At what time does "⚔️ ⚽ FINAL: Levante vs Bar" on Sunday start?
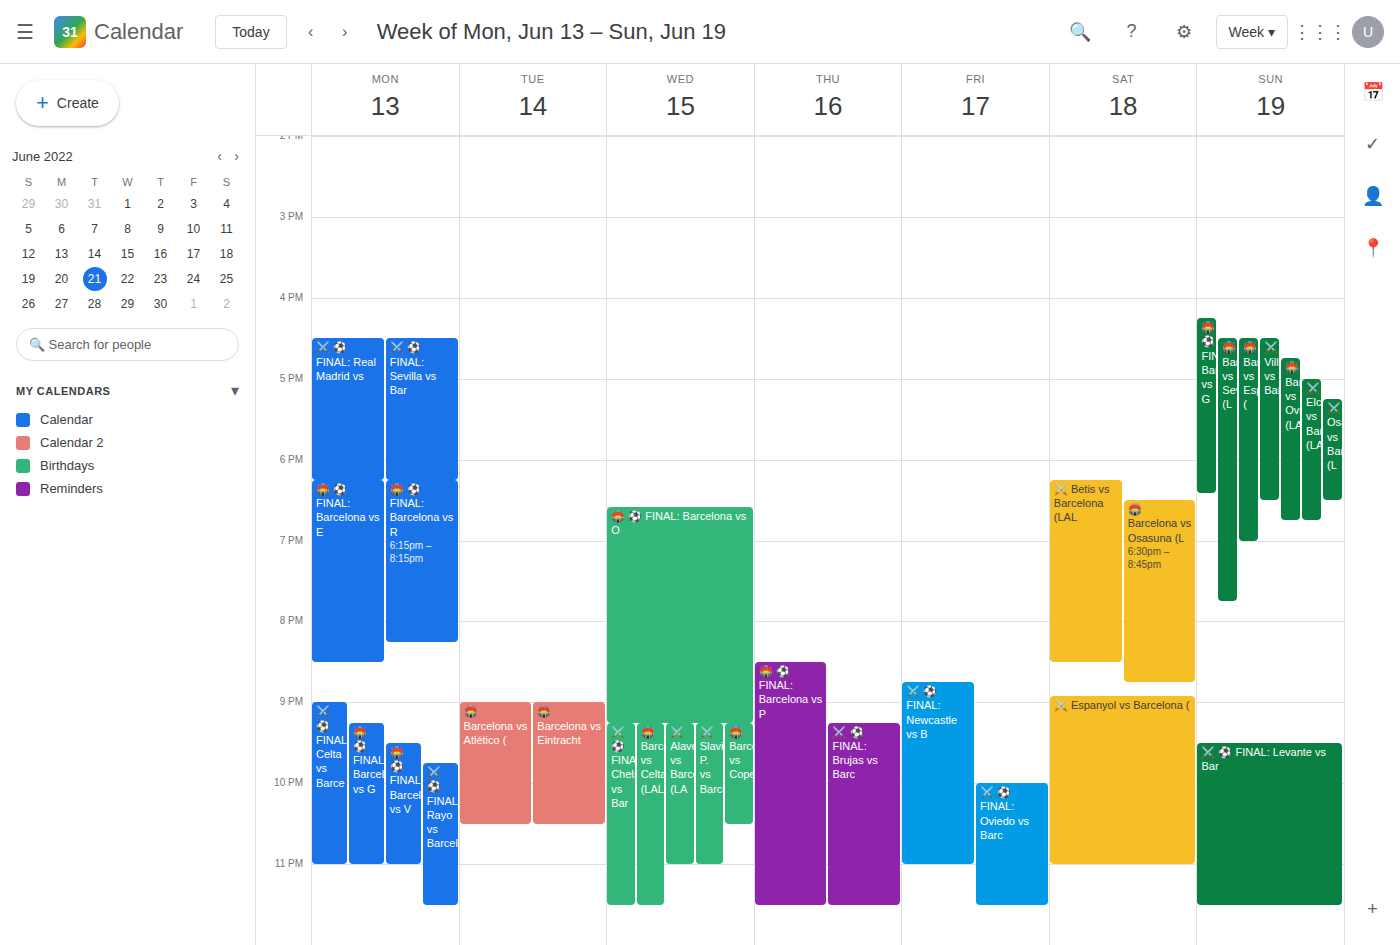
9:30 PM